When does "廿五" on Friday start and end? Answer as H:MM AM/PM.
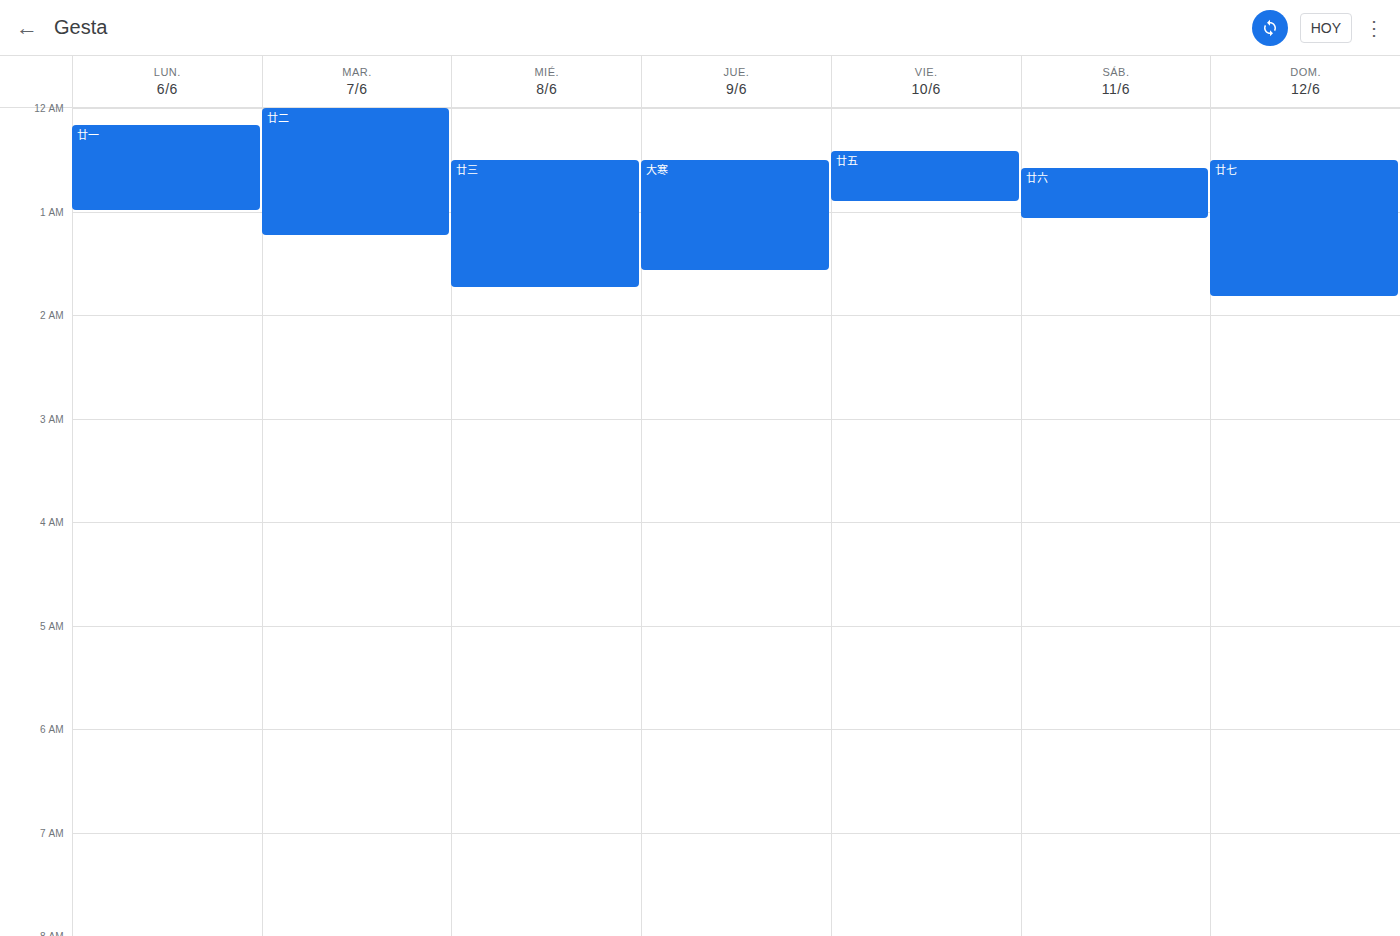
12:25 AM to 12:55 AM